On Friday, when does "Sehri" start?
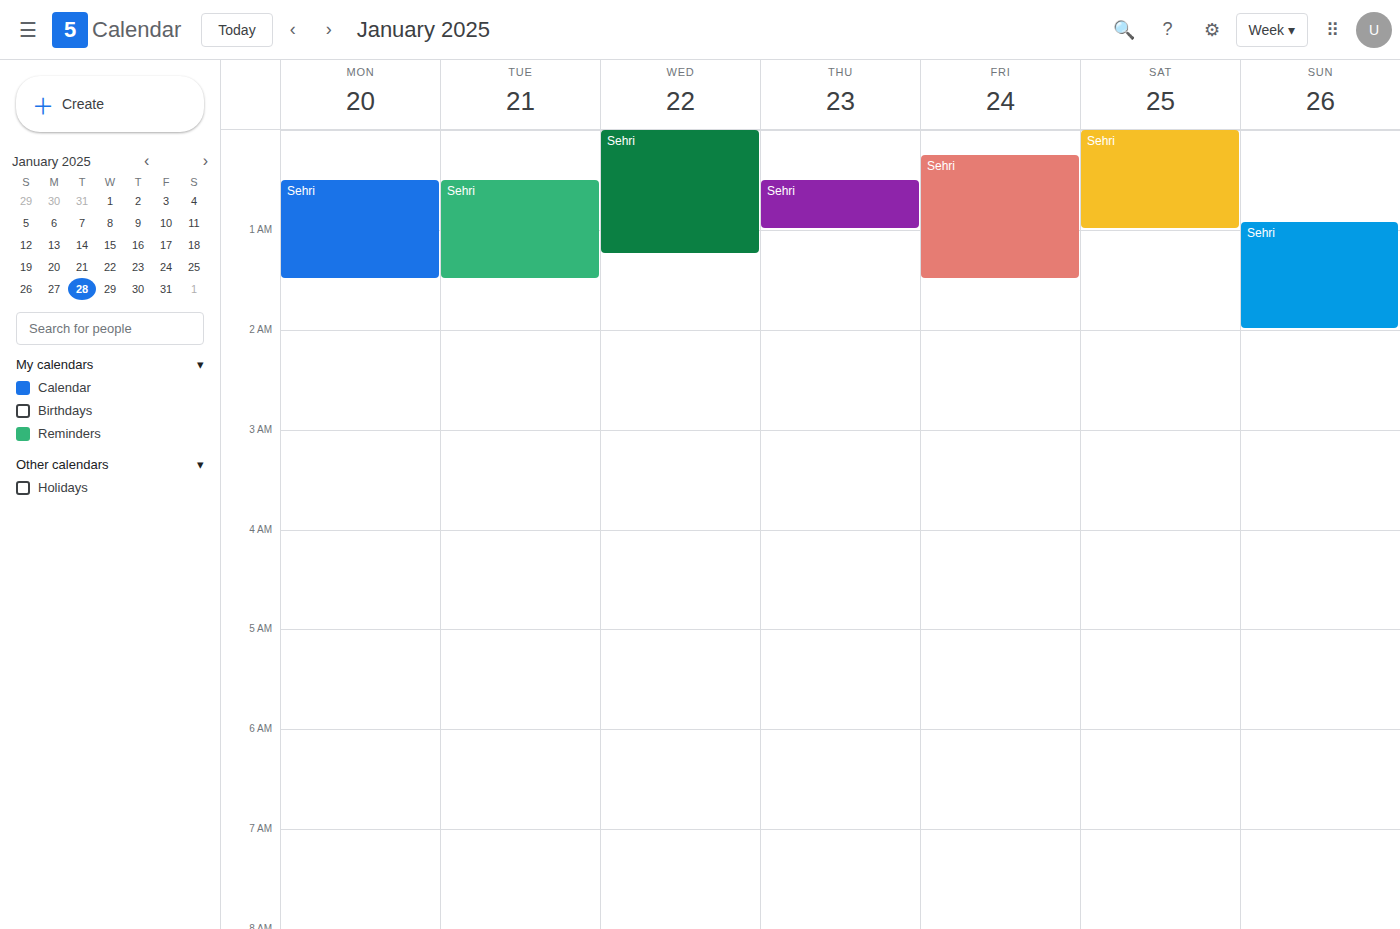
12:15 AM